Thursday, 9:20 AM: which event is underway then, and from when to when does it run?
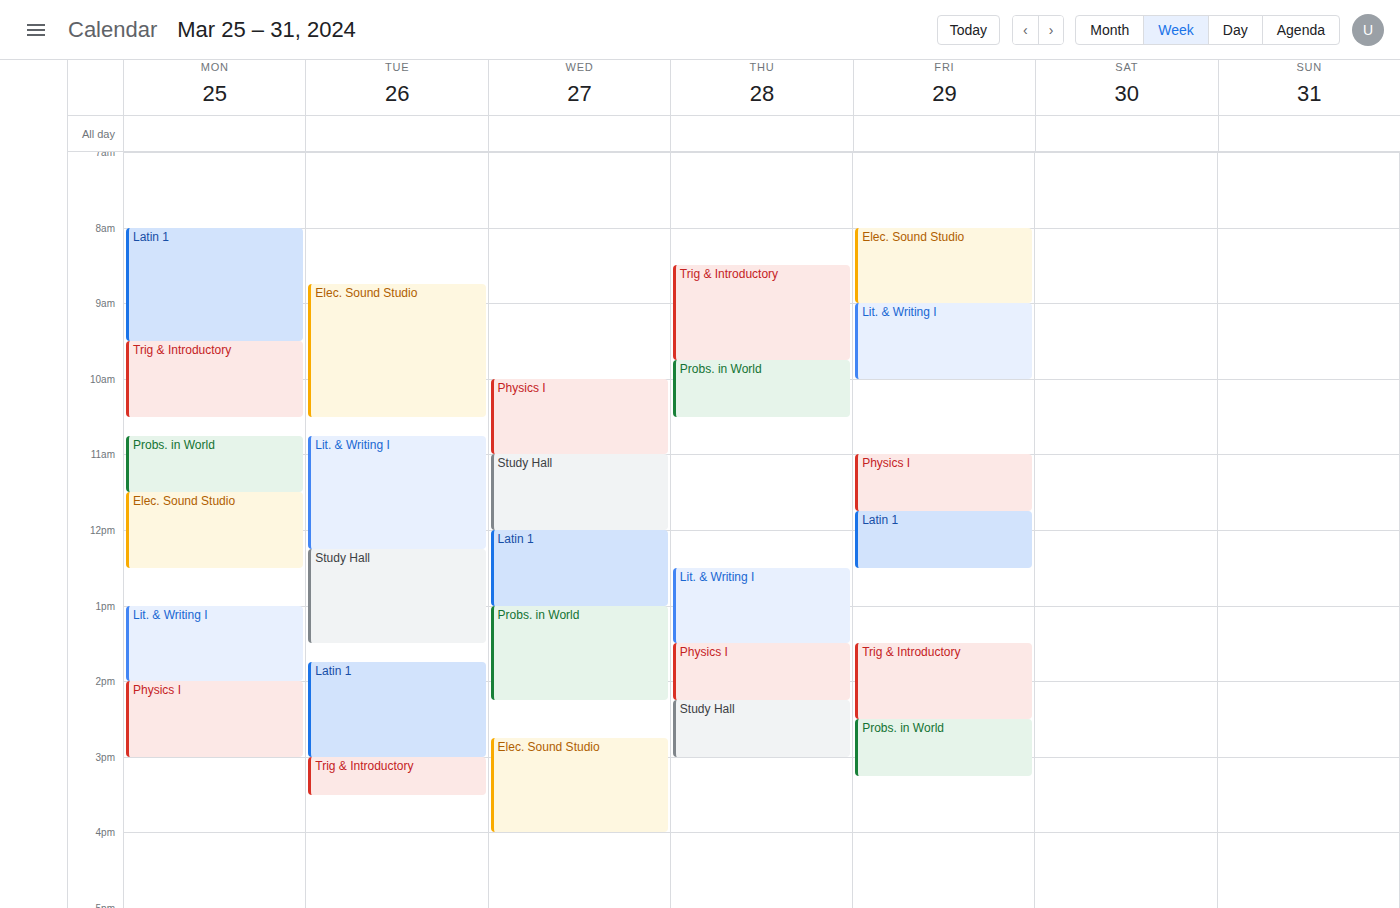
"Trig & Introductory", 8:30 AM to 9:45 AM